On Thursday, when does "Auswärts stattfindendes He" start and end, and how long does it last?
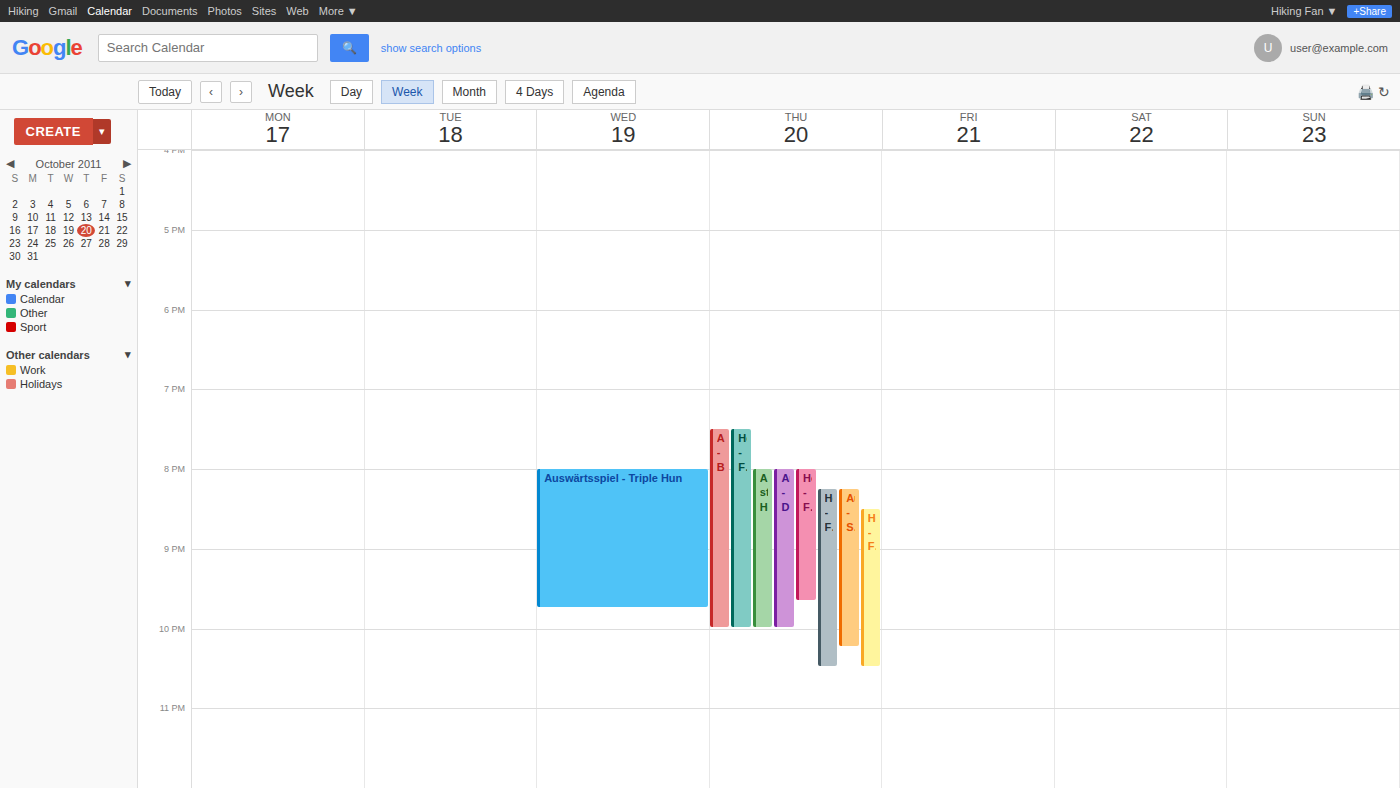
20:00 to 22:00, 2 hours